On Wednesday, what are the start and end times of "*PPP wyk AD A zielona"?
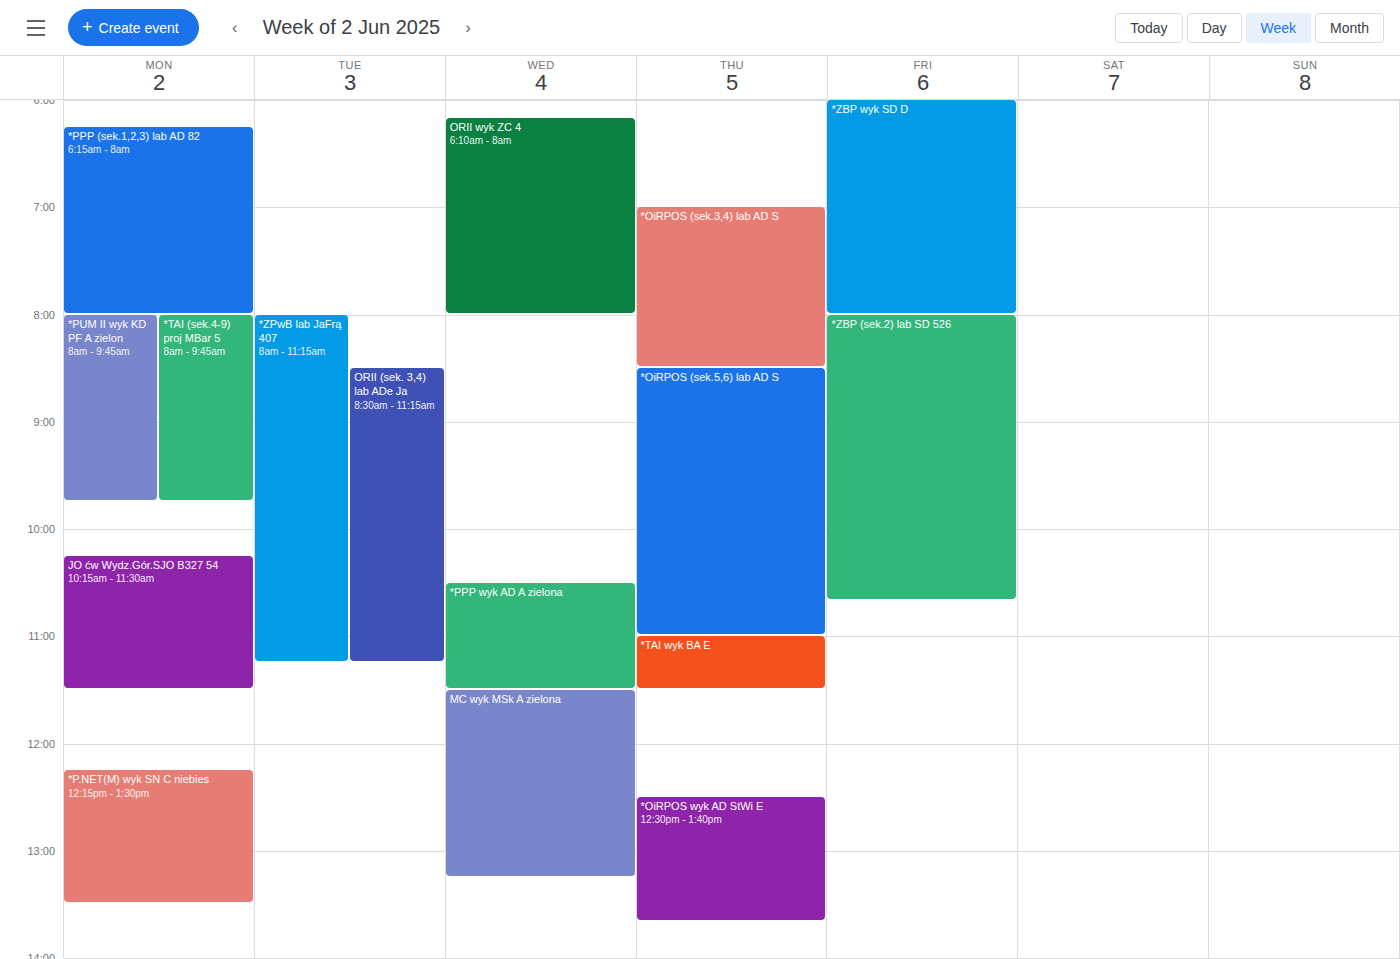
10:30 AM to 11:30 AM